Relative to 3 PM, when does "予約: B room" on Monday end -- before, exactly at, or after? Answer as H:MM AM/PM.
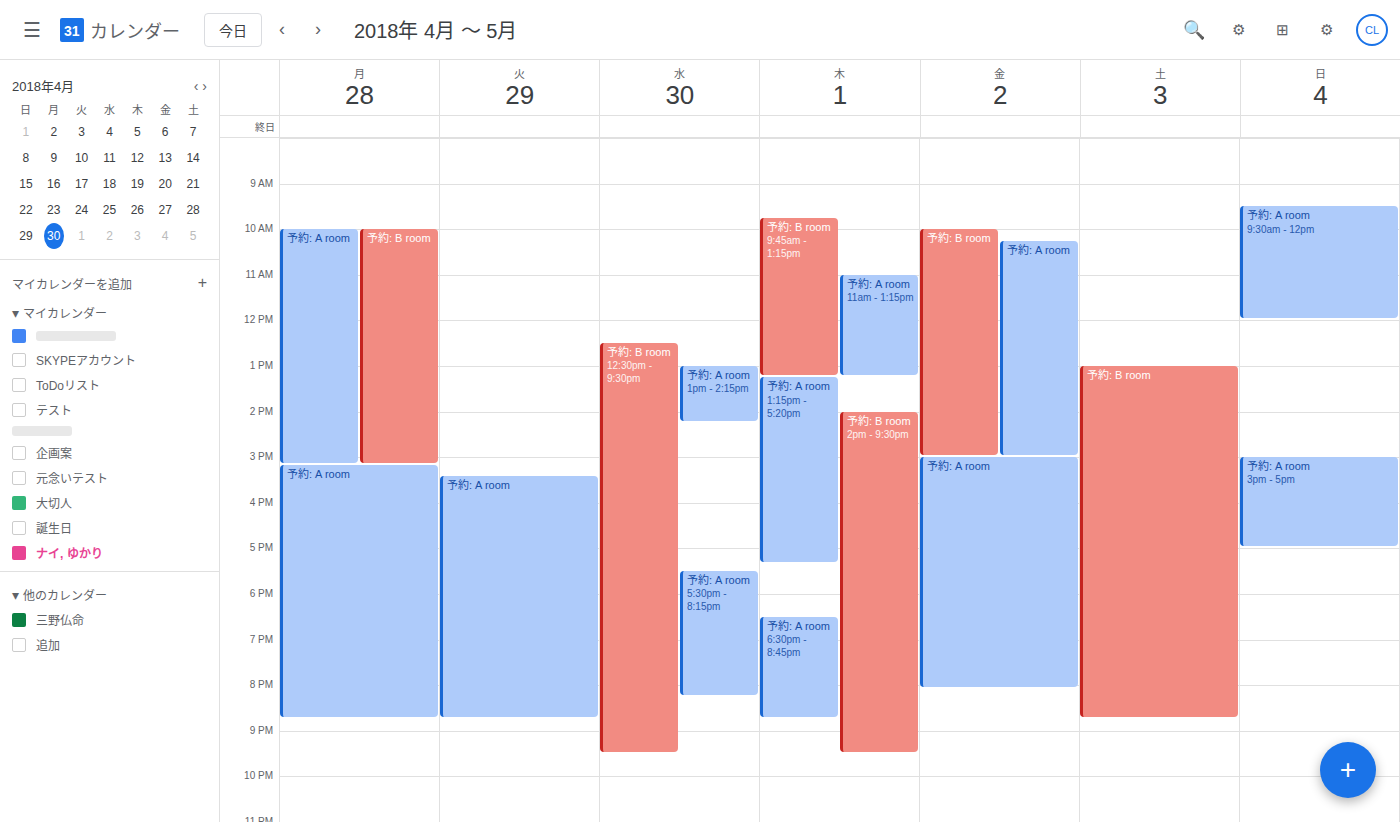
3:10 PM -- after 3 PM, 10 minutes below the 3 PM line.